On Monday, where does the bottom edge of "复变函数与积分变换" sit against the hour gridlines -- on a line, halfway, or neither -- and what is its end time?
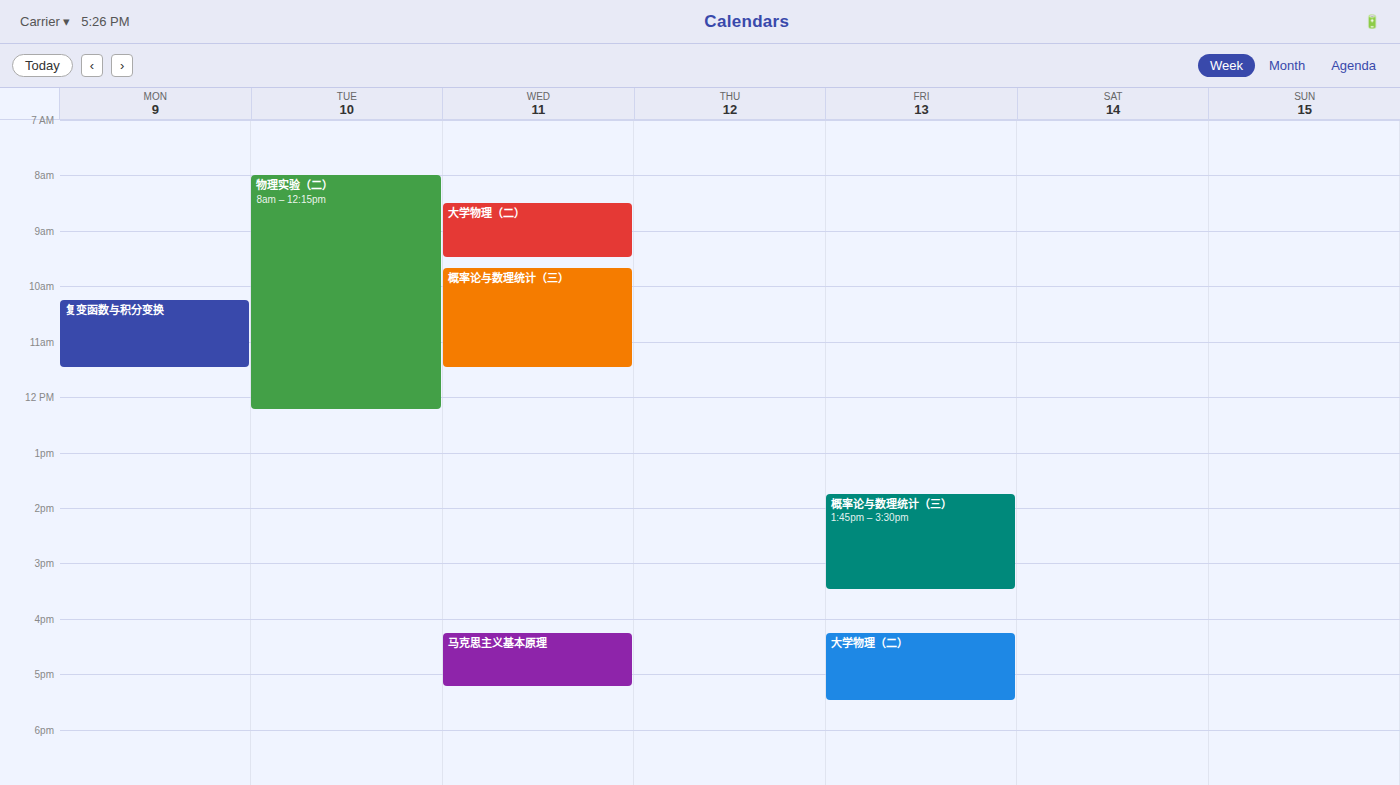
11:30 -- halfway between the 11:00 and 12:00 lines.